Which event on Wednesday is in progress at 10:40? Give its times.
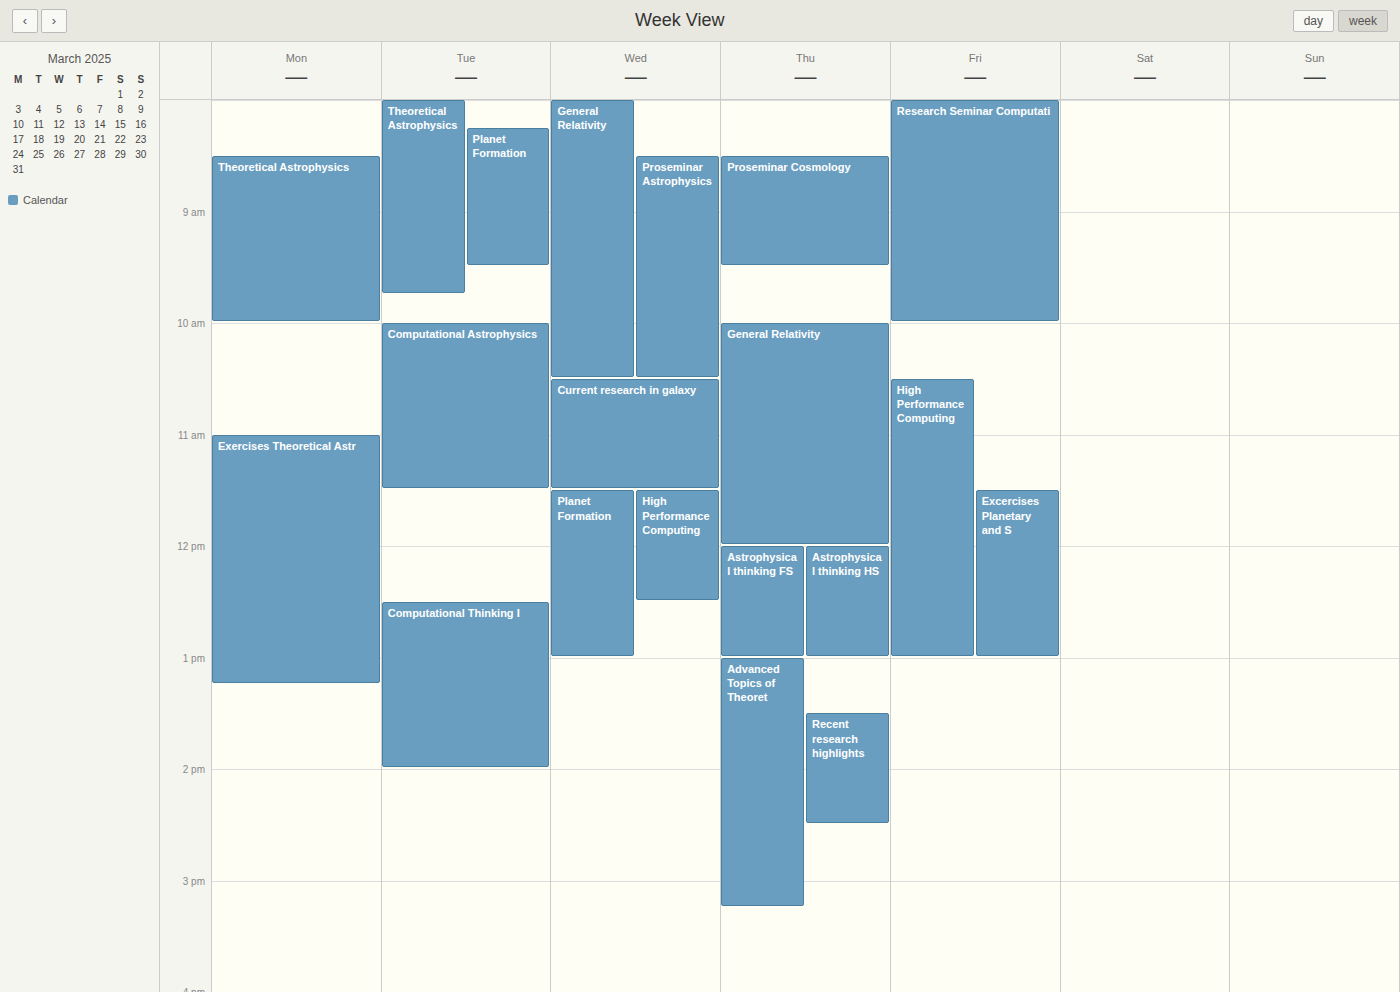
"Current research in galaxy", 10:30 to 11:30